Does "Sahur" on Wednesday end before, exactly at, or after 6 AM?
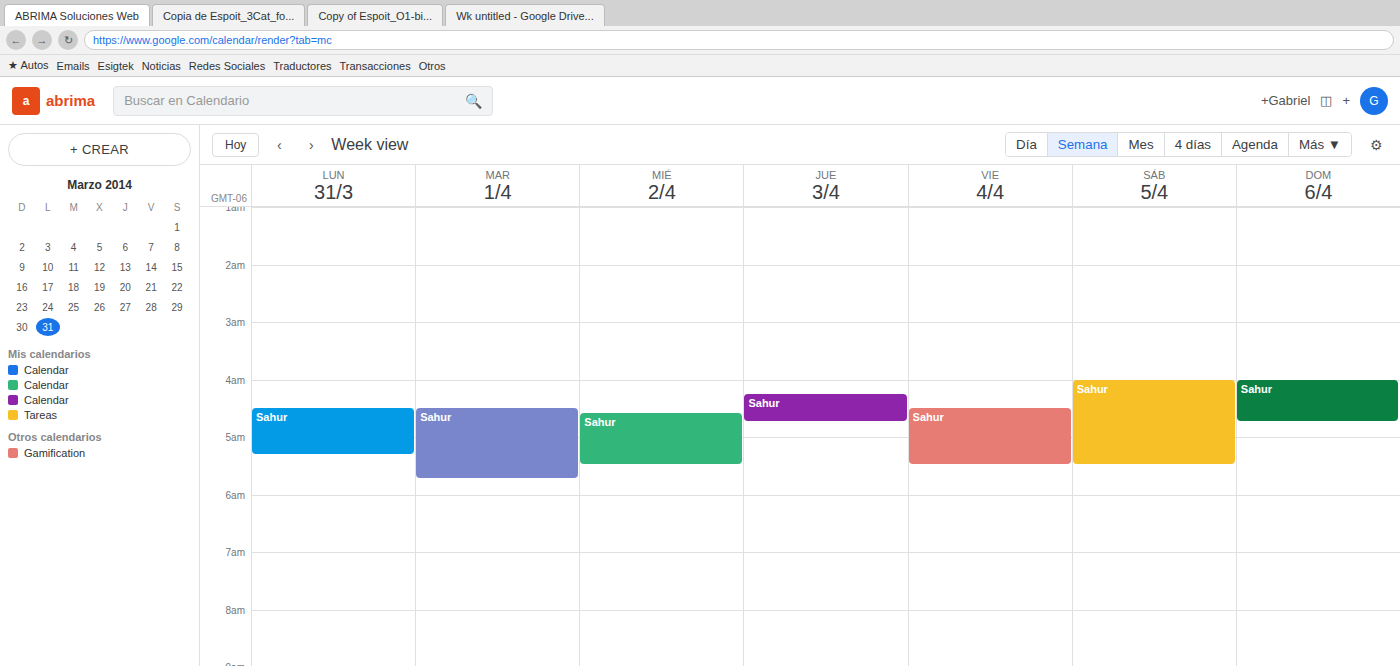
5:30 AM -- before 6 AM, 30 minutes above the 6 AM line.